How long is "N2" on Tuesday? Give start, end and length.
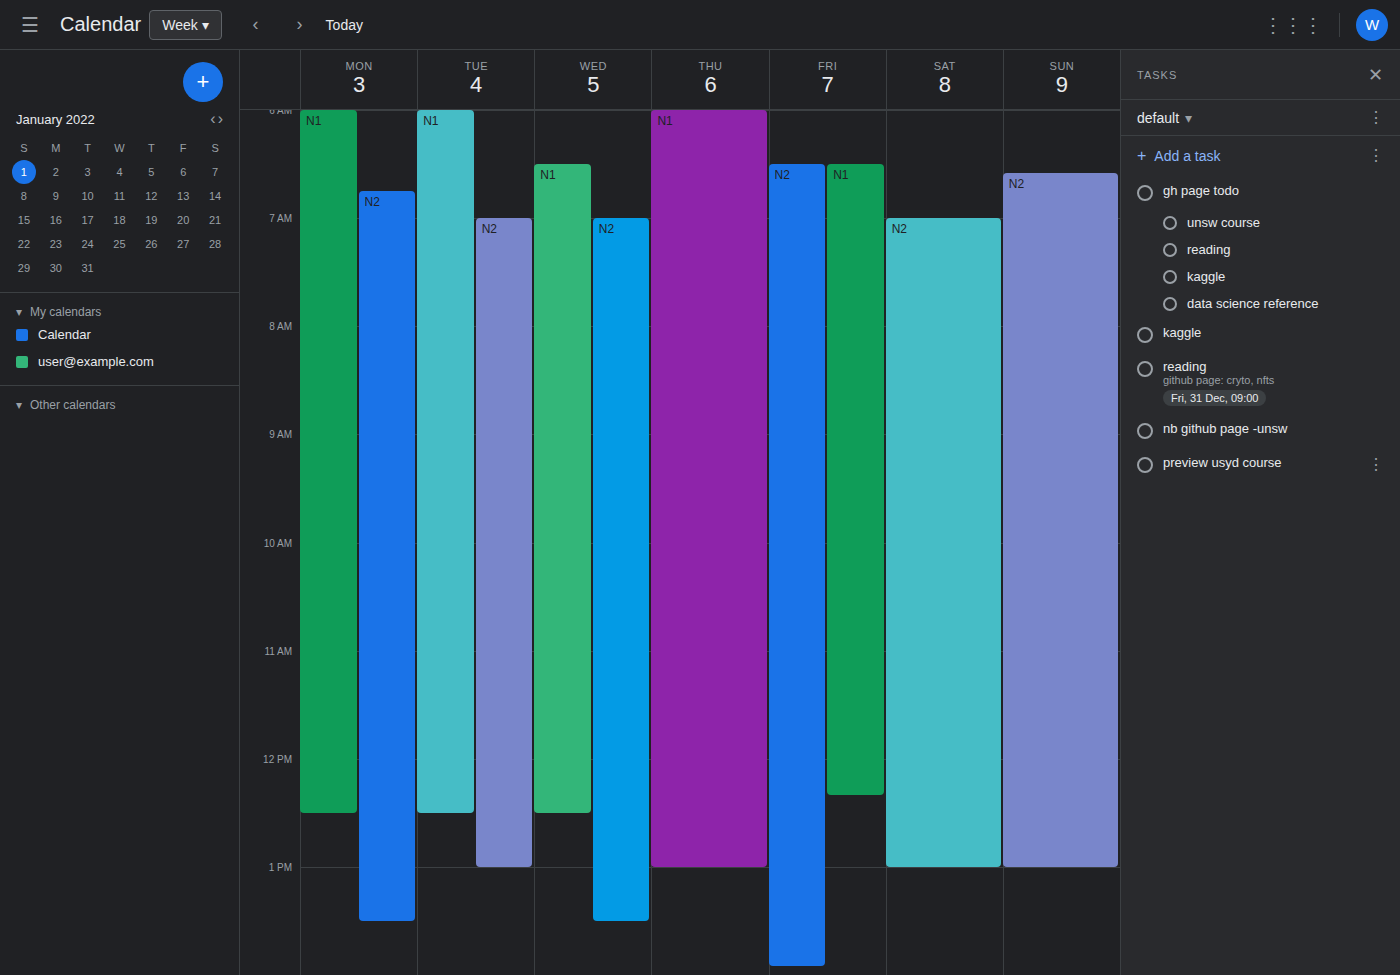
7:00 AM to 1:00 PM, 6 hours